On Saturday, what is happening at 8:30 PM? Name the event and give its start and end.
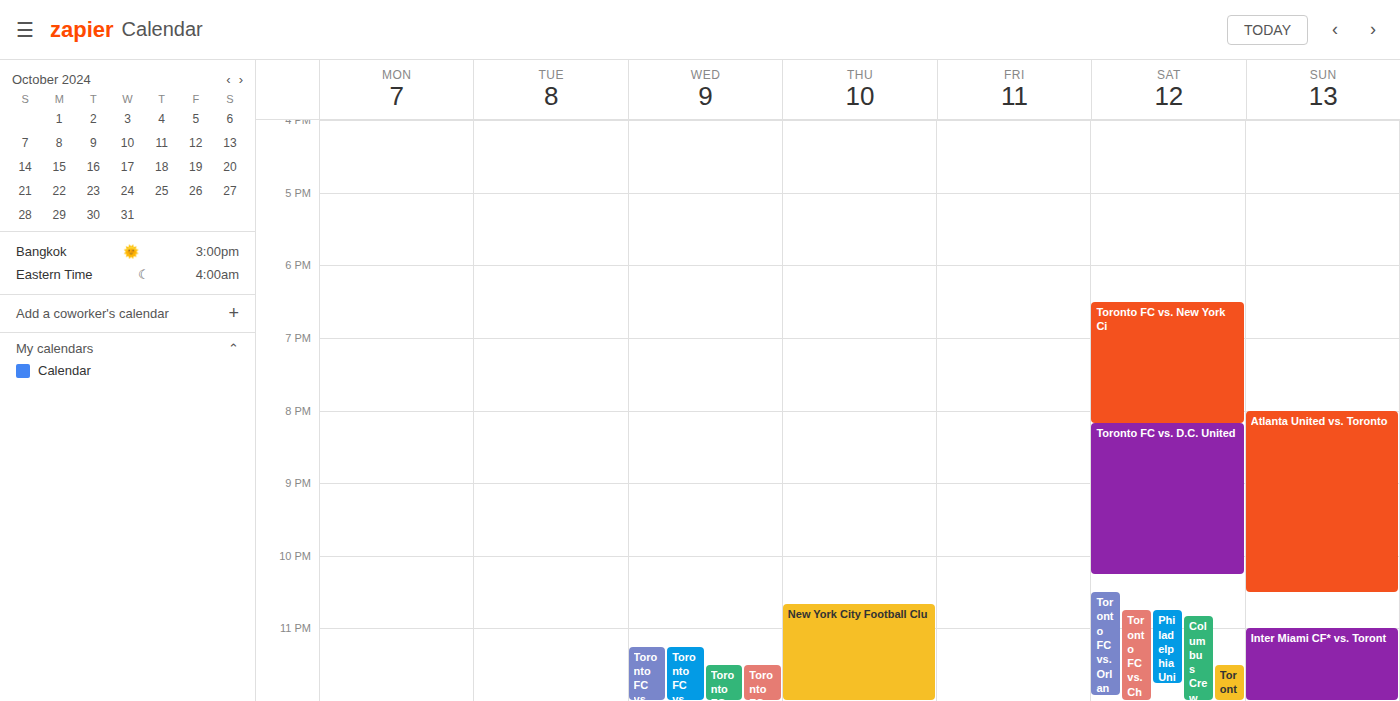
"Toronto FC vs. D.C. United", 8:10 PM to 10:15 PM